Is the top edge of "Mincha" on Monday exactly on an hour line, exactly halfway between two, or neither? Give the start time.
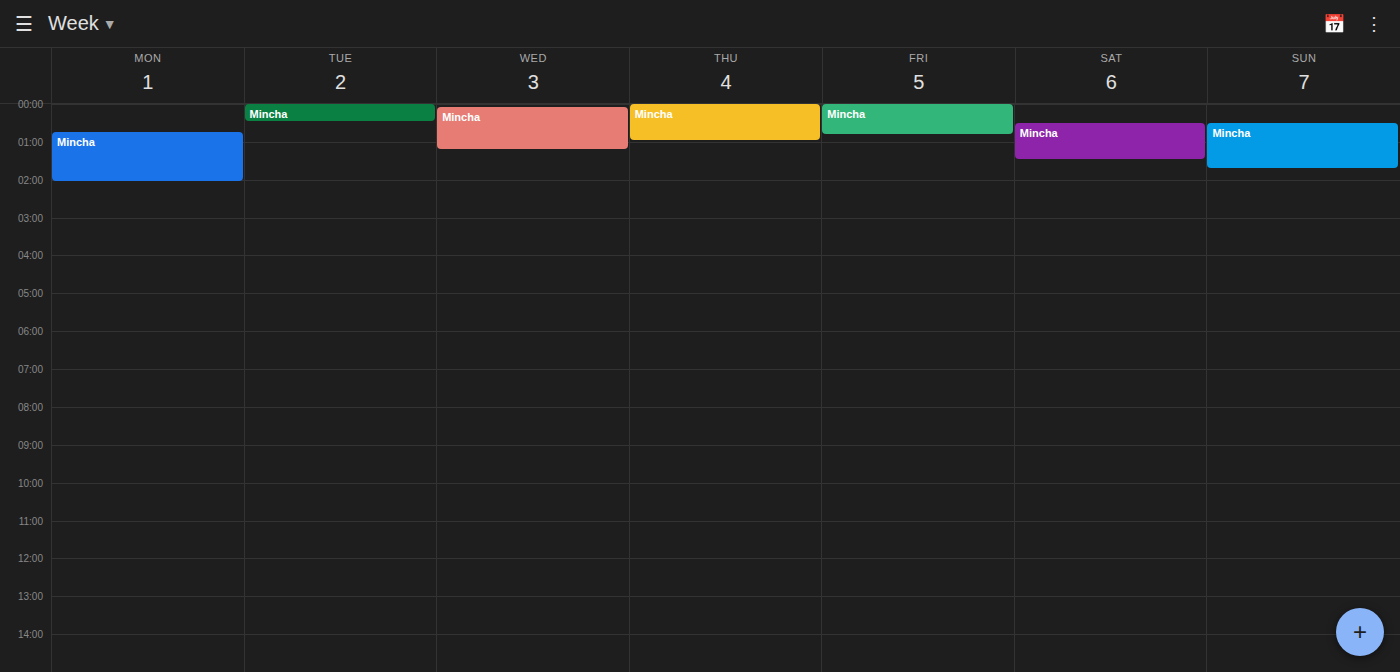
12:45 AM -- neither: three quarters of the way from the 12 AM line to the 1 AM line.